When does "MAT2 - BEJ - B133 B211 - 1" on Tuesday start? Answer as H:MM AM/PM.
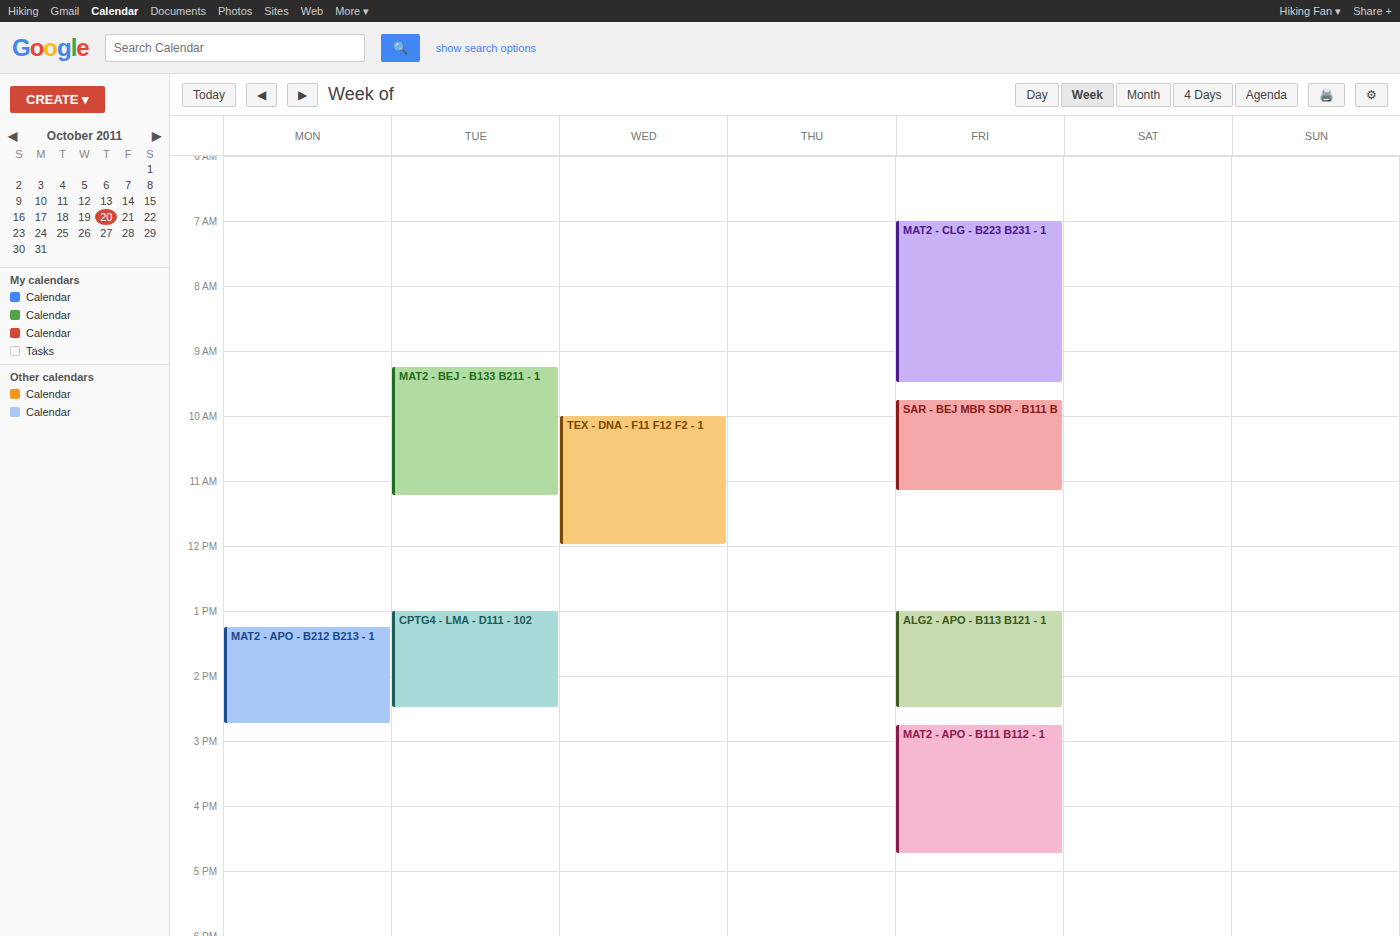
9:15 AM